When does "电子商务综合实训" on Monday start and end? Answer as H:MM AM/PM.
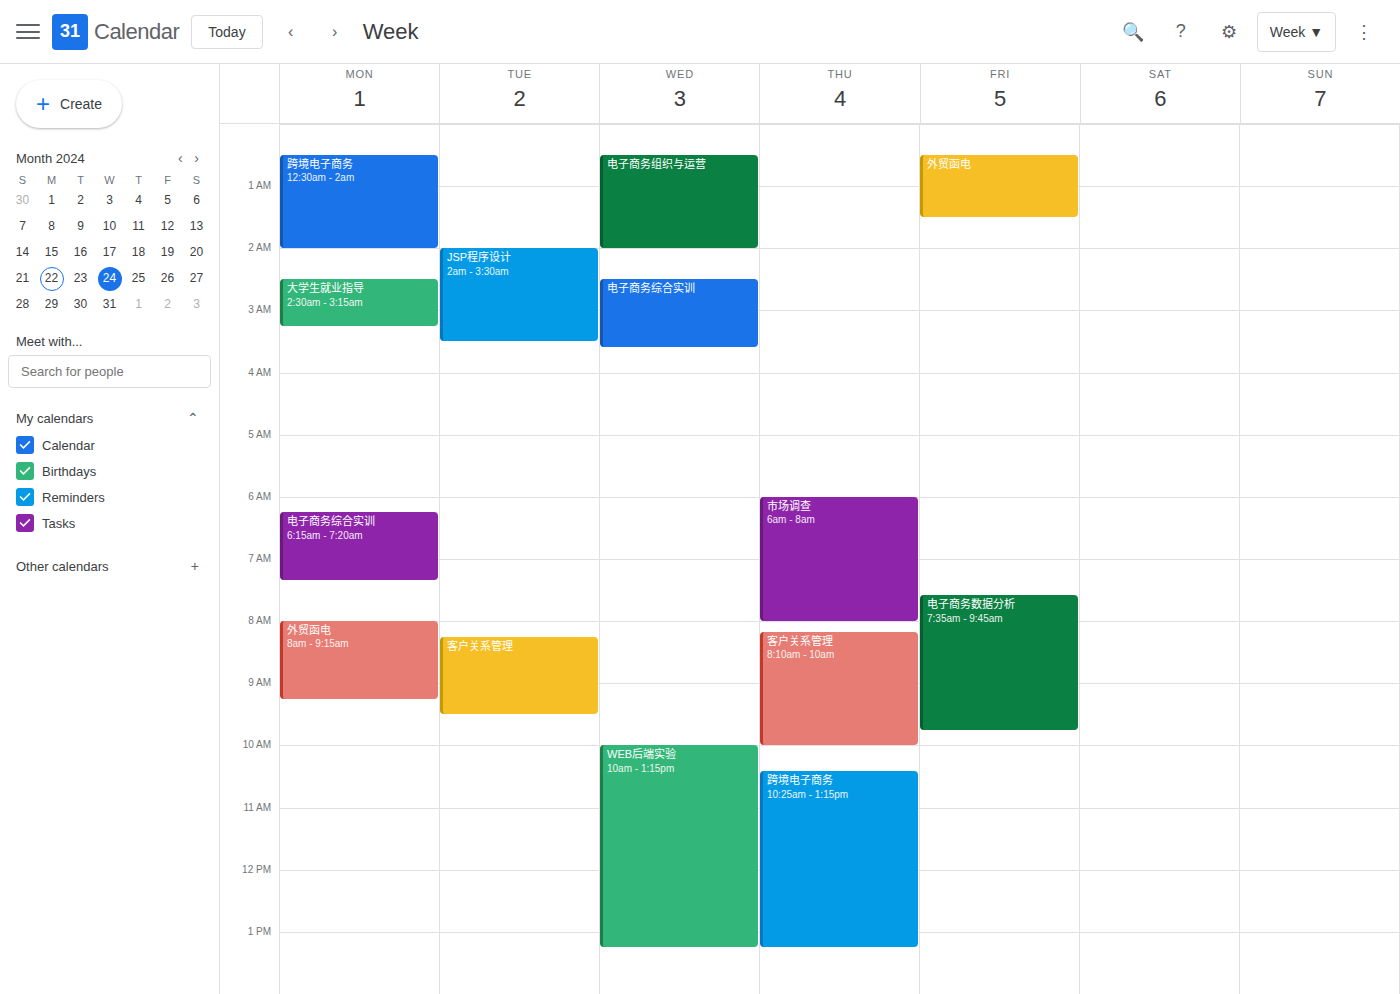
6:15 AM to 7:20 AM